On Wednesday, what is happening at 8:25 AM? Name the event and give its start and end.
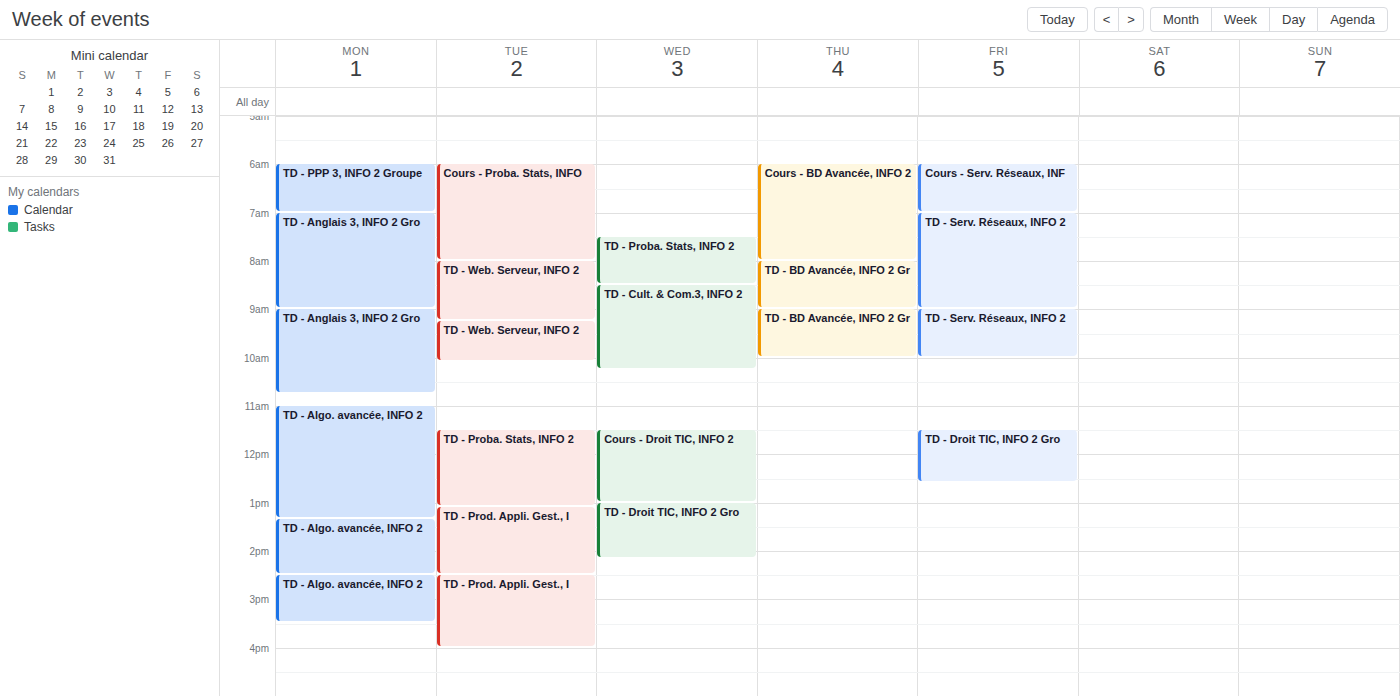
"TD - Proba. Stats, INFO 2", 7:30 AM to 8:30 AM